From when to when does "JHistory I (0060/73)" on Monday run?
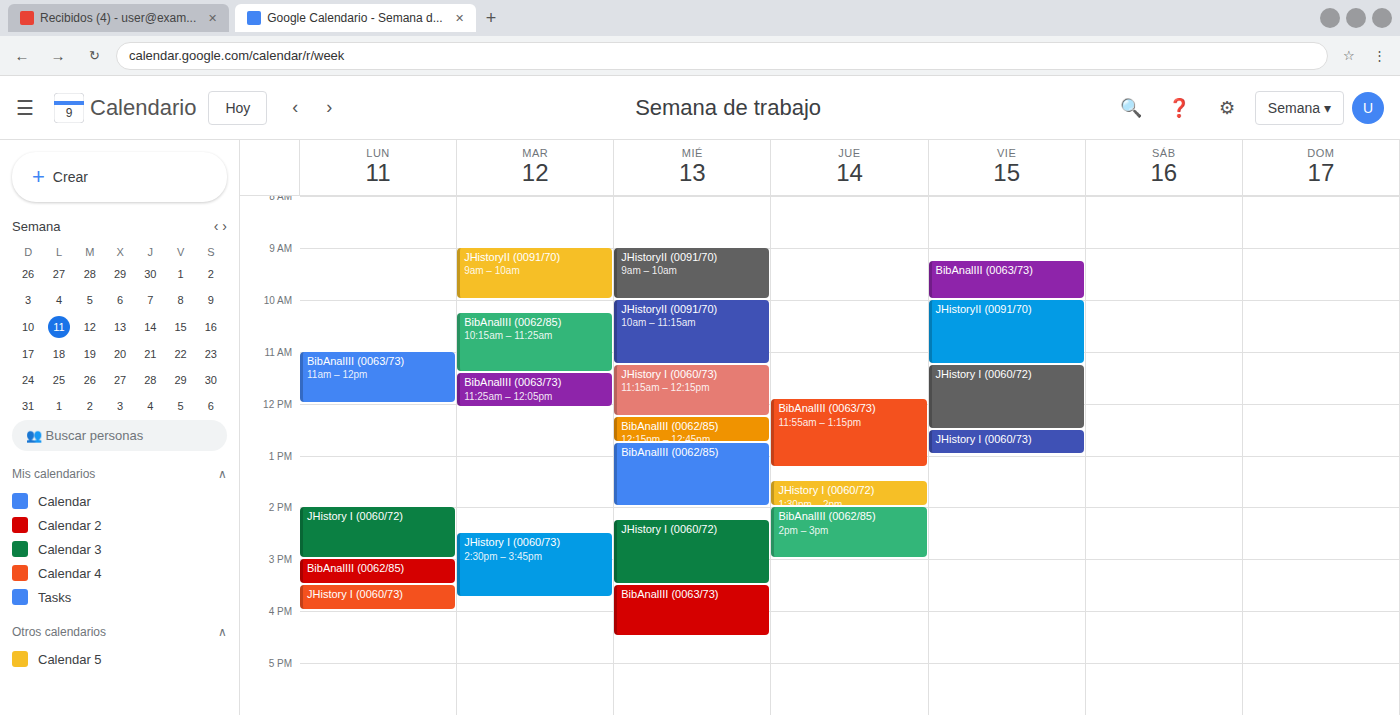
3:30 PM to 4:00 PM